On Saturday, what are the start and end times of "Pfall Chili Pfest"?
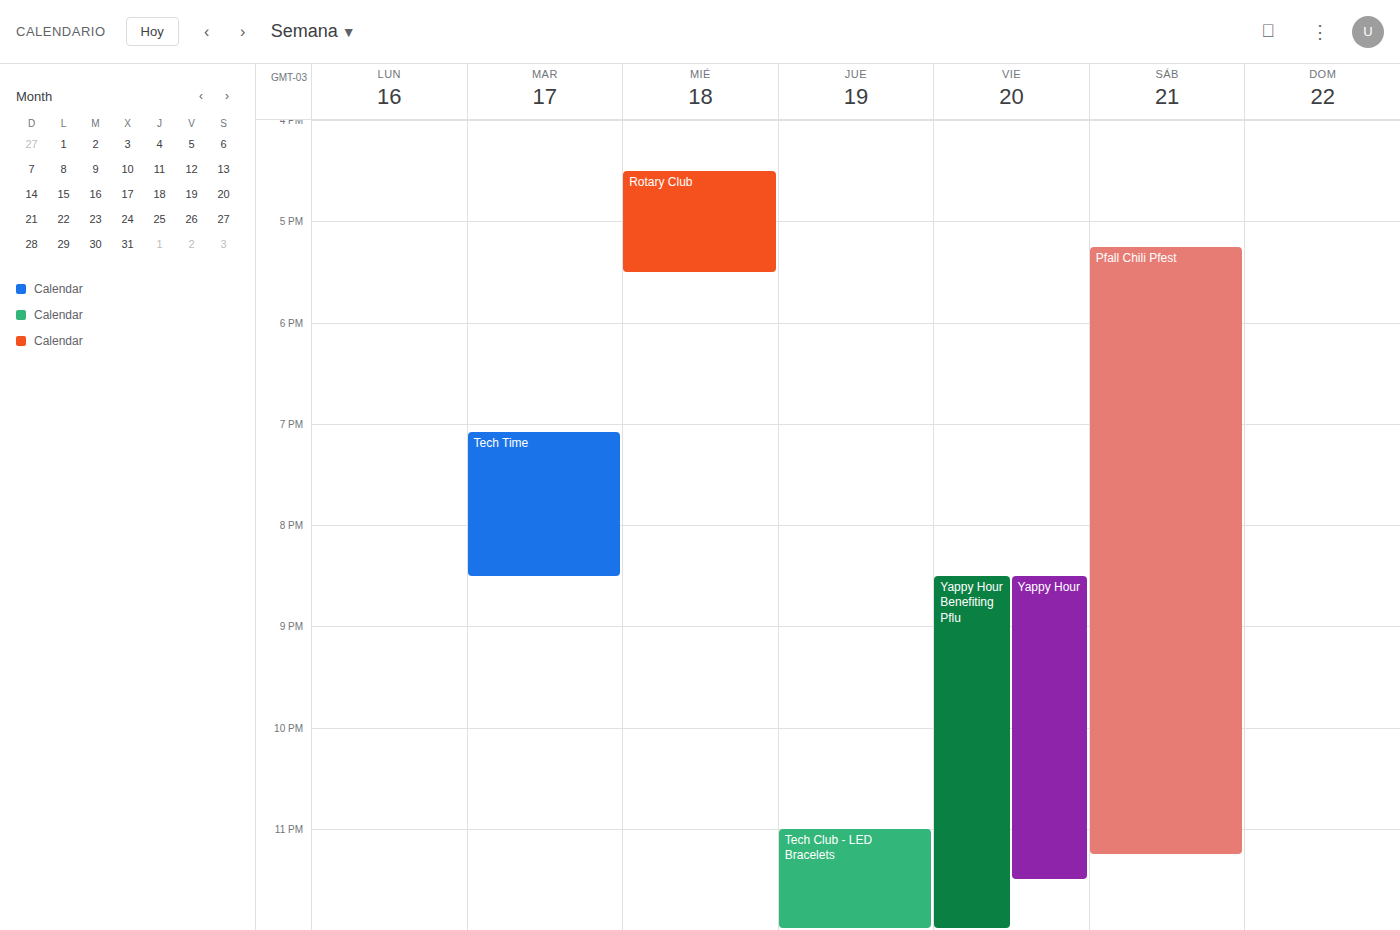
5:15 PM to 11:15 PM